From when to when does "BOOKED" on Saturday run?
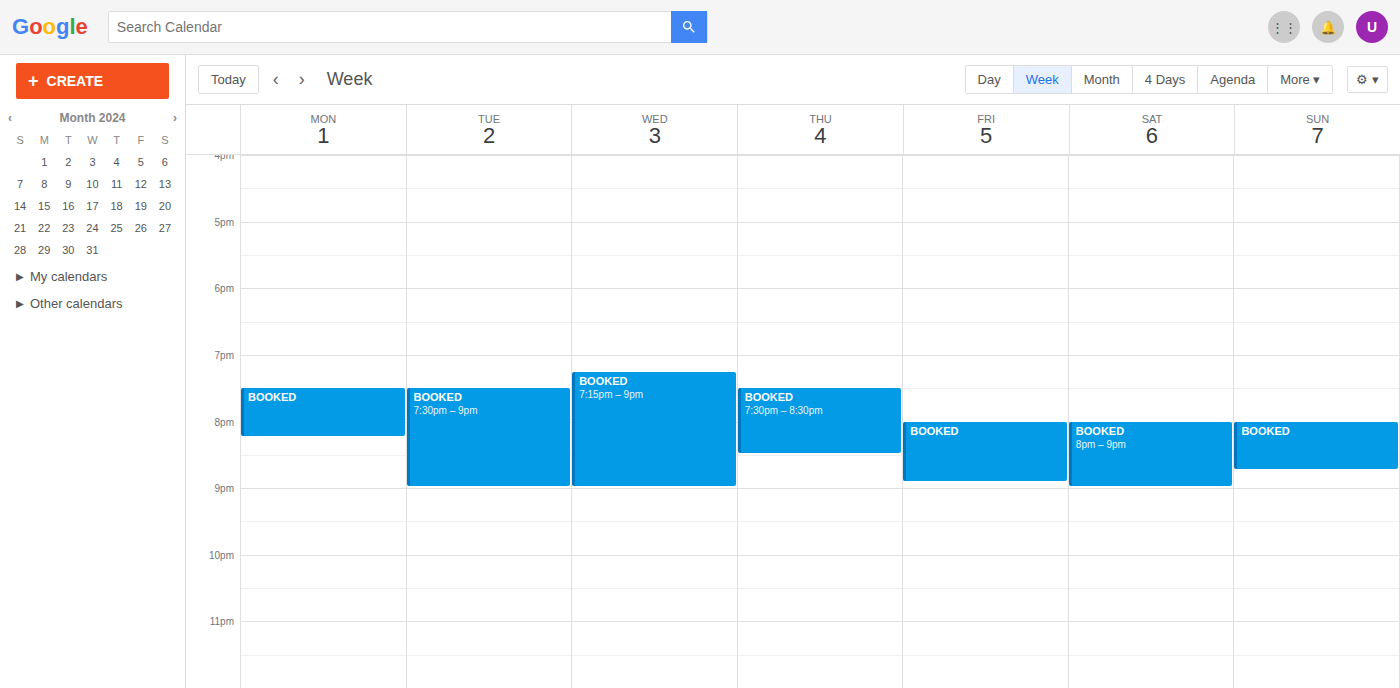
8:00 PM to 9:00 PM